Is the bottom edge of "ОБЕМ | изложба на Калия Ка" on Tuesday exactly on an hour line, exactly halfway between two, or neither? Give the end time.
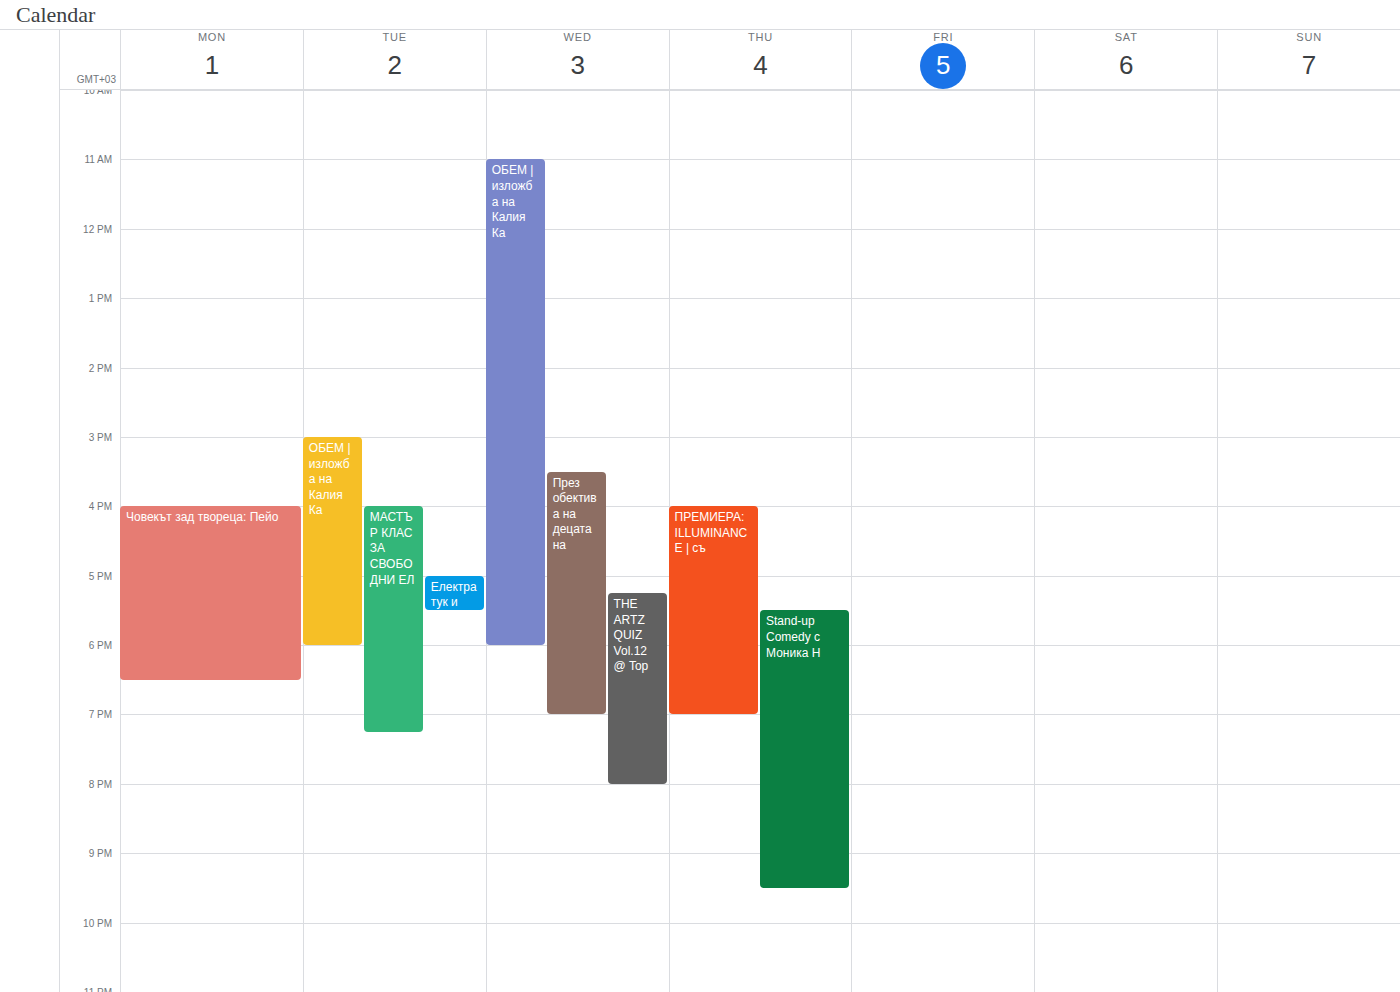
18:00 -- exactly on the 18:00 line.